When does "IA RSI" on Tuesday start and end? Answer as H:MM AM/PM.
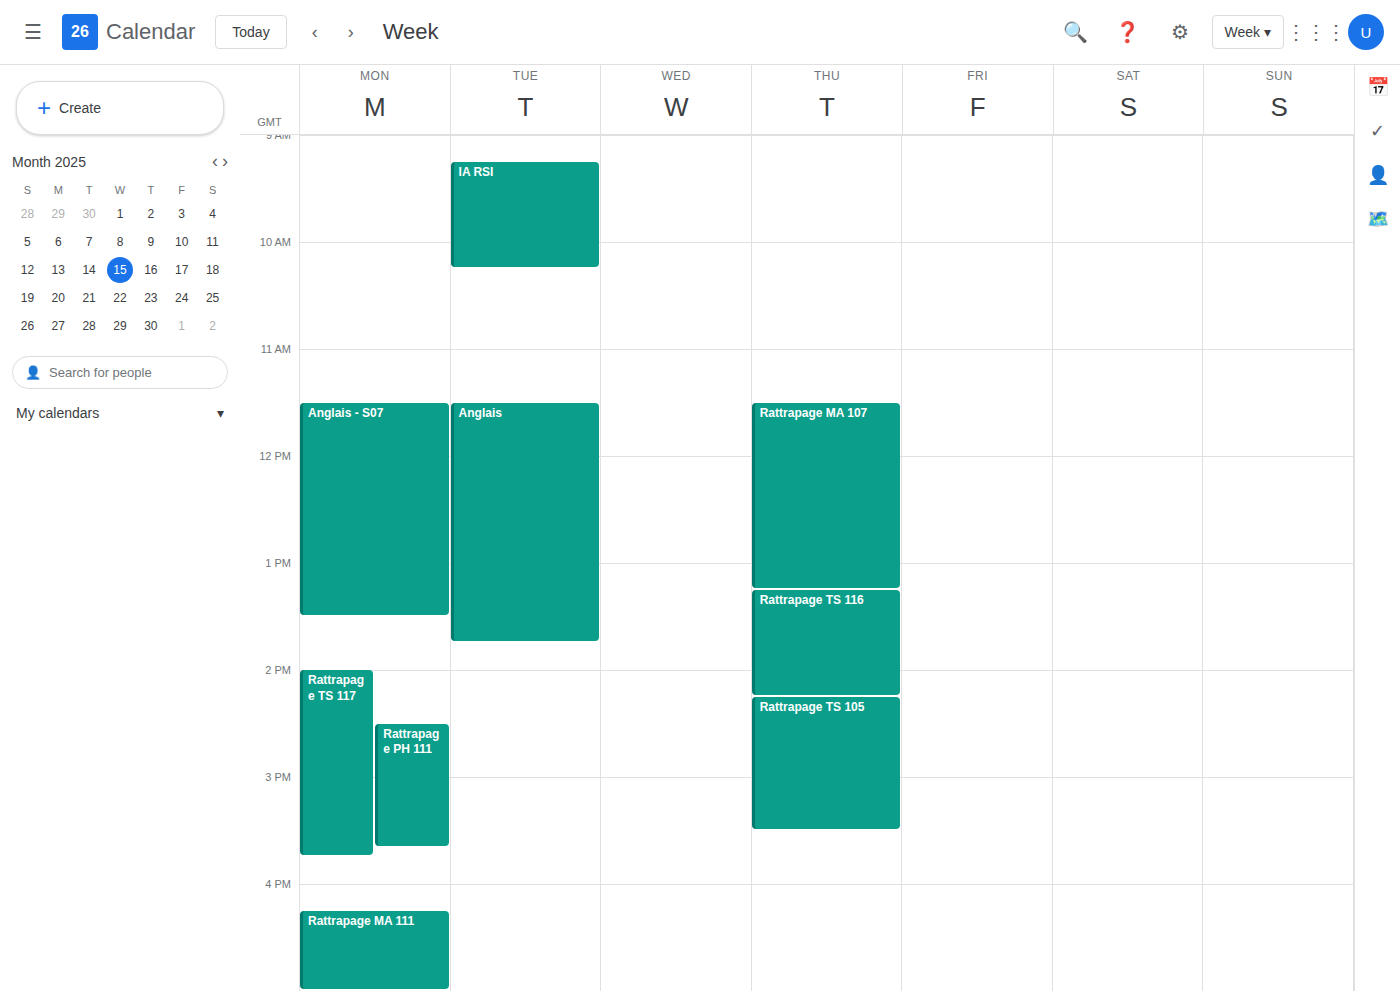
9:15 AM to 10:15 AM